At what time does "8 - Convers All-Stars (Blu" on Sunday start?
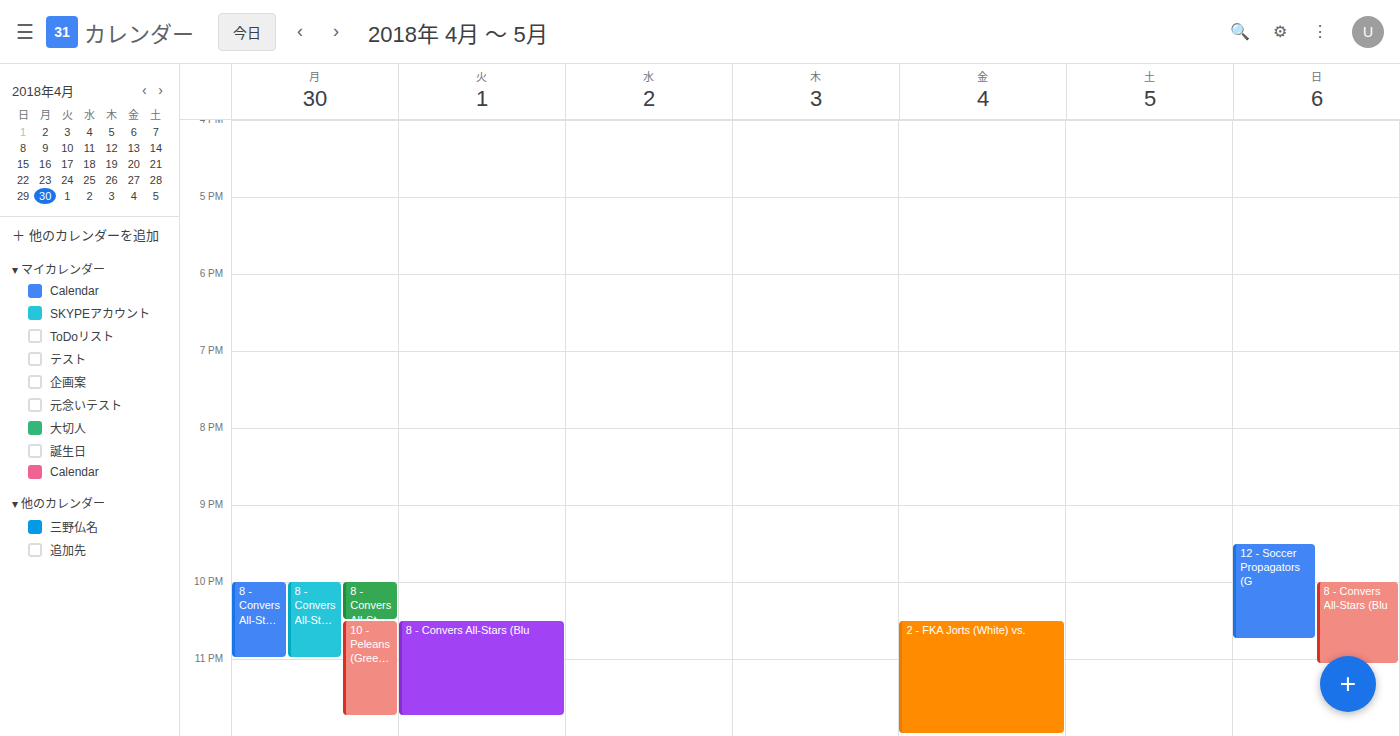
10:00 PM